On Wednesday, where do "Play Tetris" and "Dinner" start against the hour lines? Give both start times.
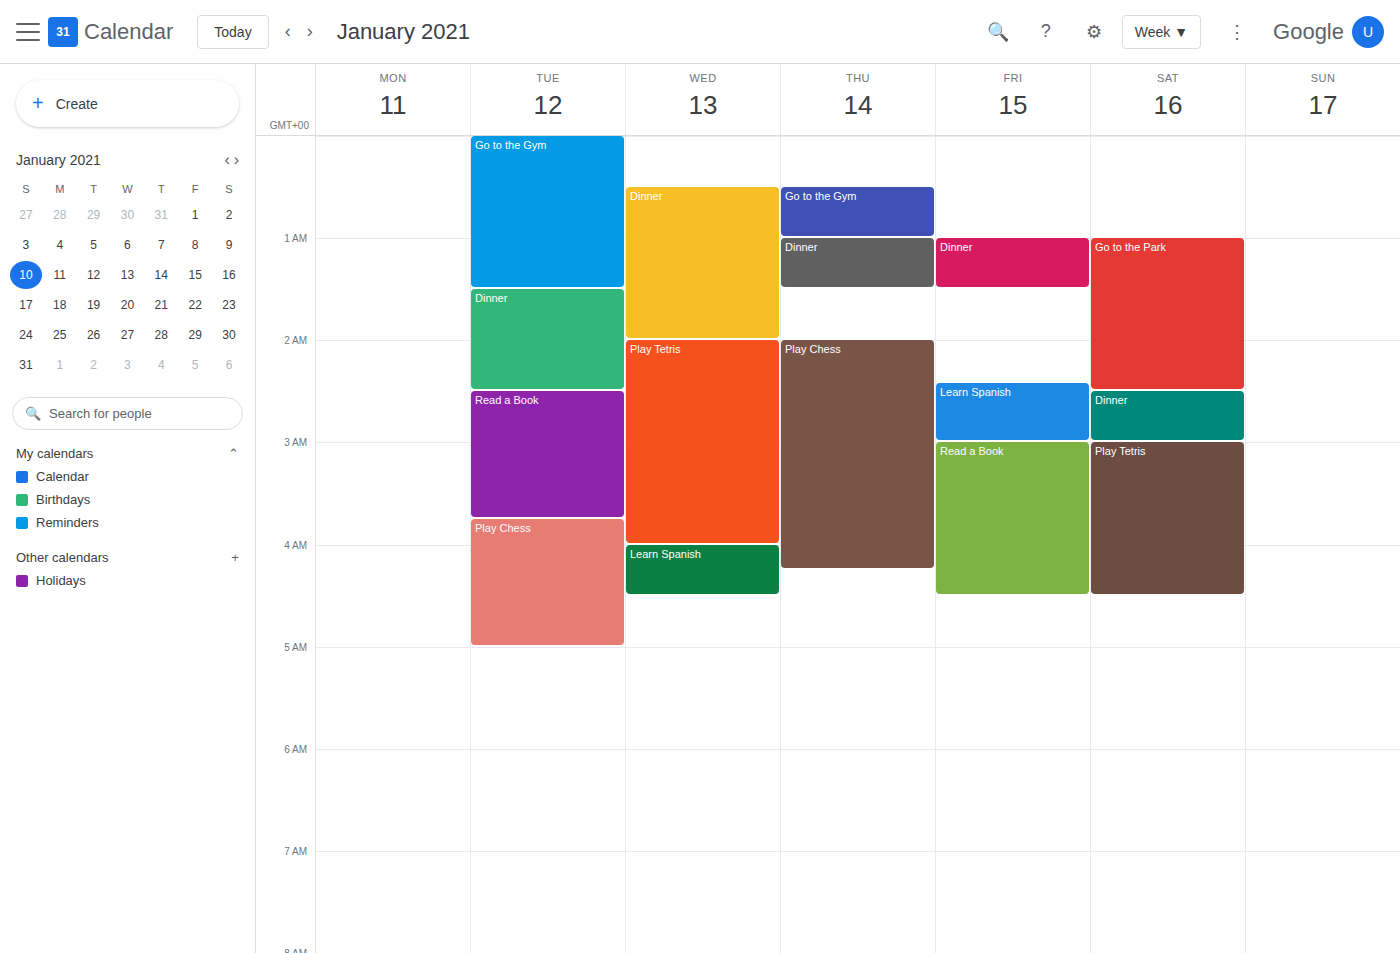
"Play Tetris": 2:00 AM, exactly on the 2 AM line. "Dinner": 12:30 AM, halfway between the 12 AM and 1 AM lines.